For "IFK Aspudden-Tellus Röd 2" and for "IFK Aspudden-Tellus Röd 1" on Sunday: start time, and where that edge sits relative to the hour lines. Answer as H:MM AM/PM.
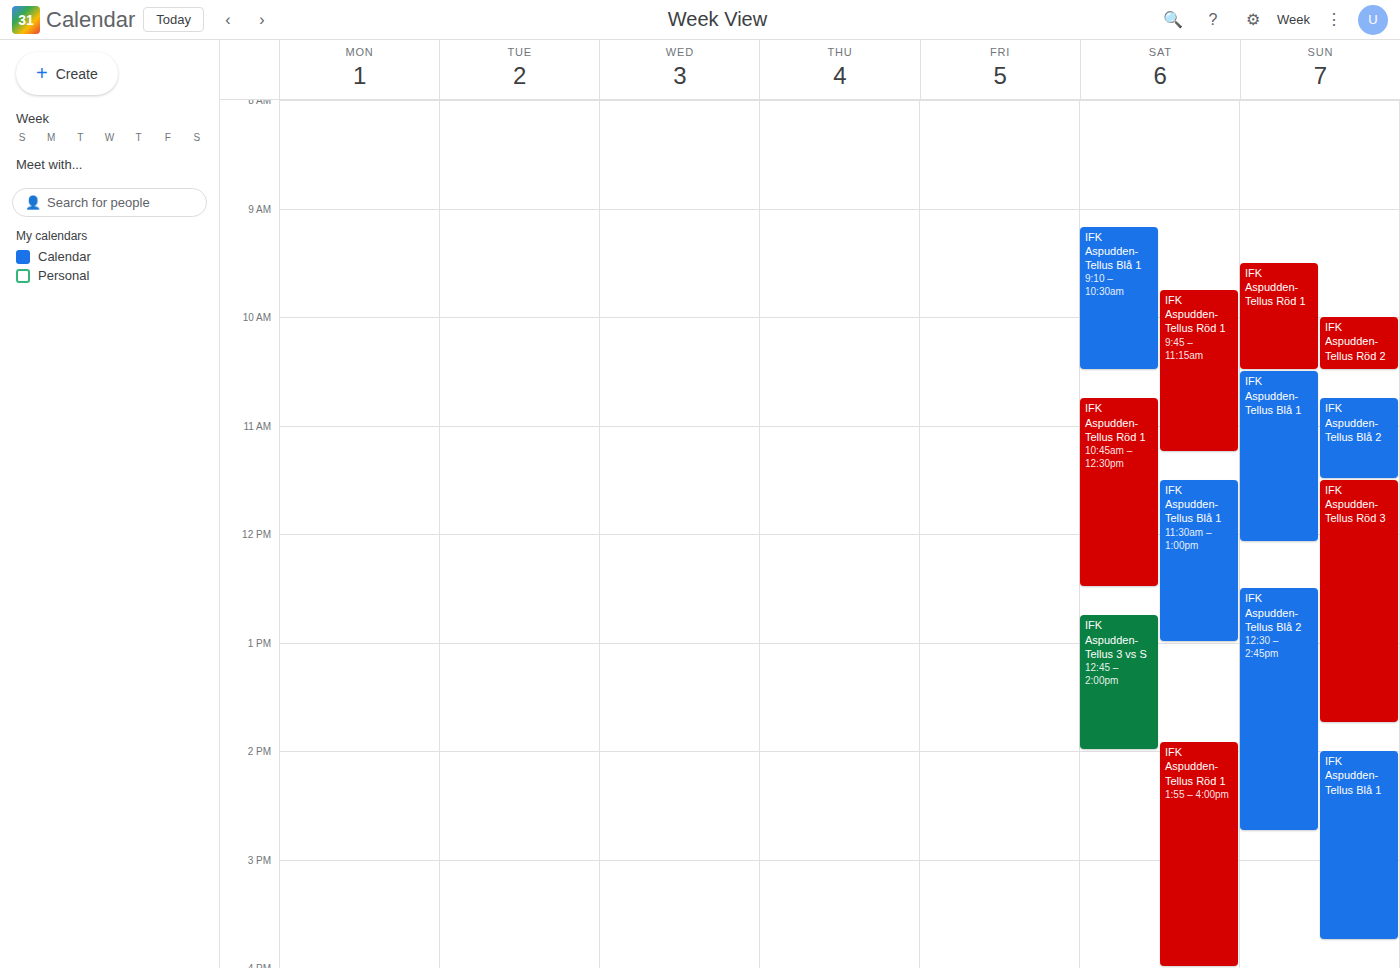
"IFK Aspudden-Tellus Röd 2": 10:00 AM, exactly on the 10 AM line. "IFK Aspudden-Tellus Röd 1": 9:30 AM, halfway between the 9 AM and 10 AM lines.